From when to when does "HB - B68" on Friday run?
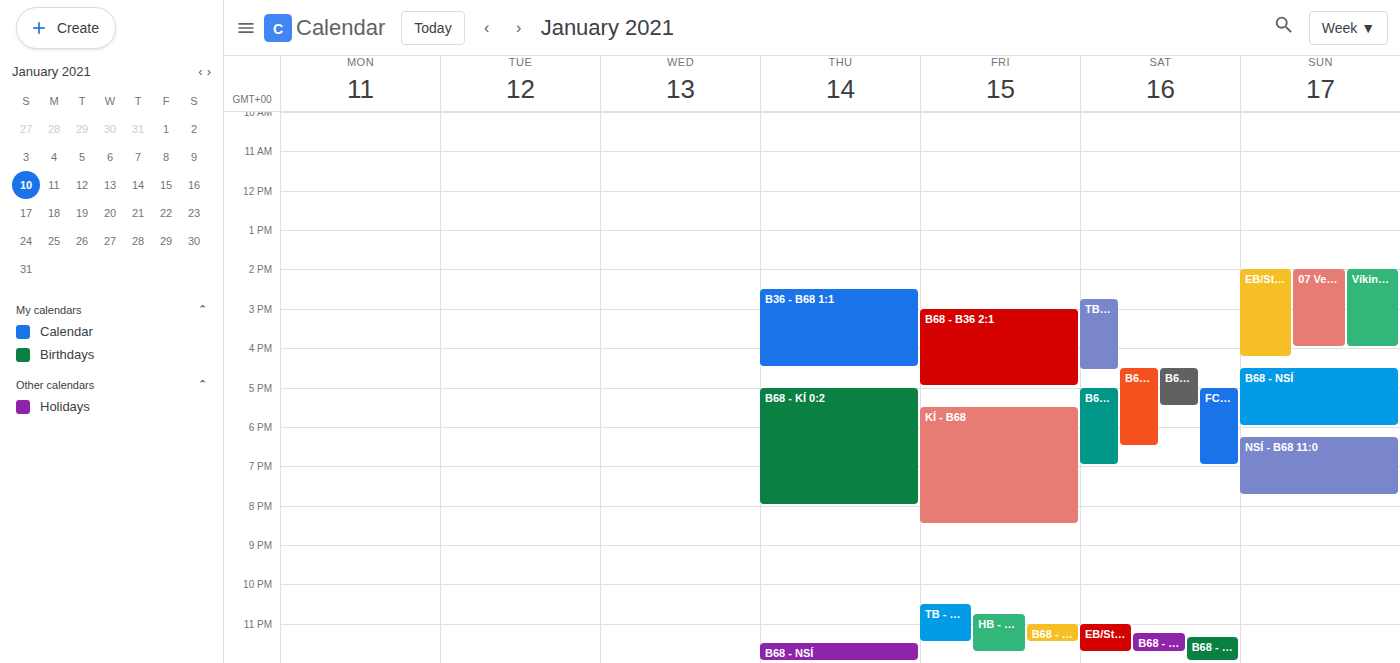
10:45 PM to 11:45 PM